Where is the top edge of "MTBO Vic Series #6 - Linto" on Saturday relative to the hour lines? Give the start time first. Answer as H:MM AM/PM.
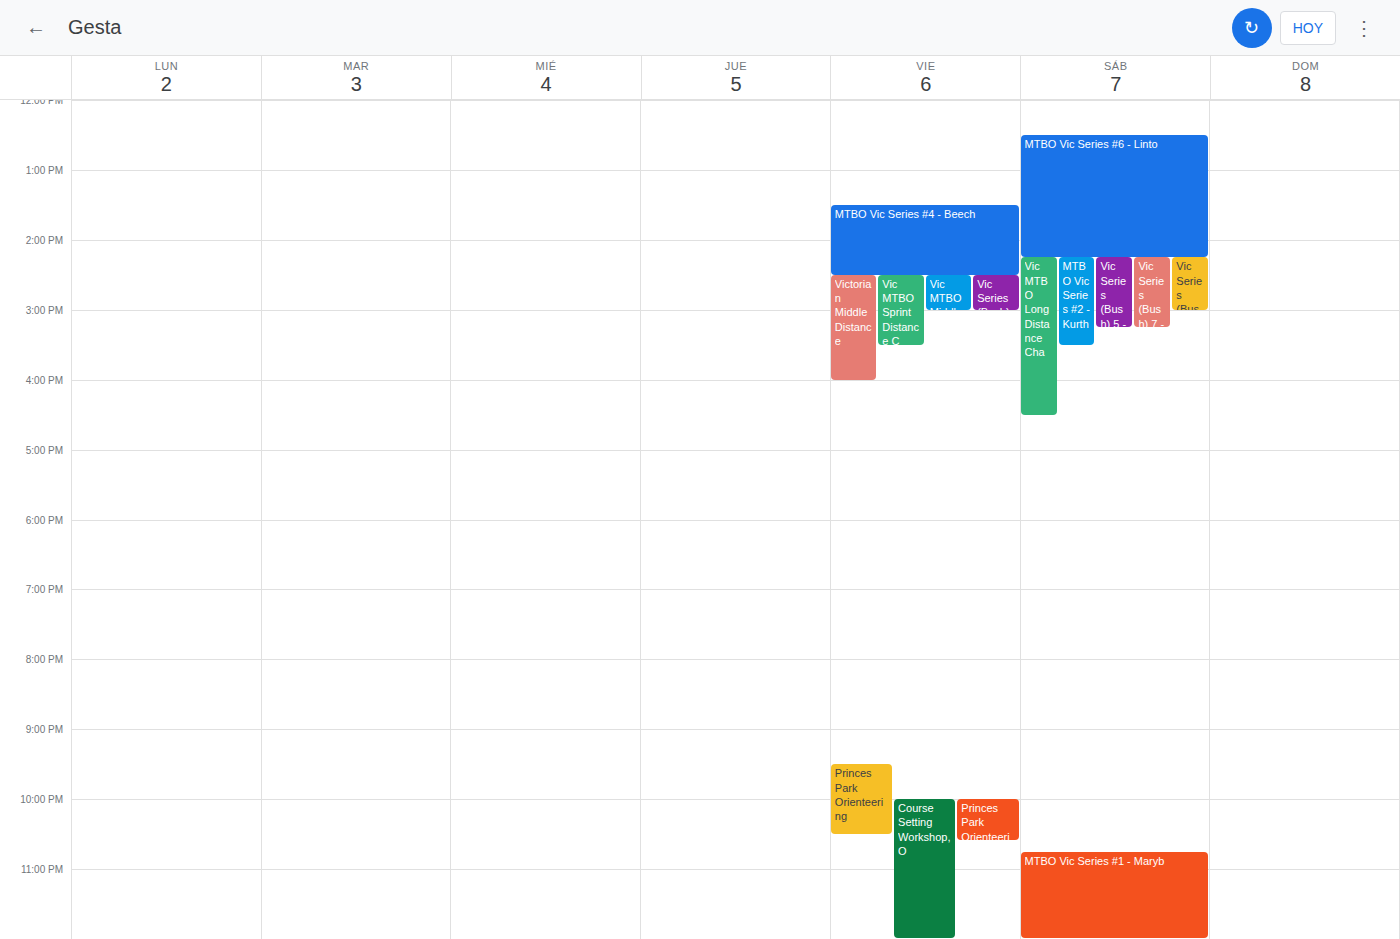
12:30 PM -- halfway between the 12 PM and 1 PM lines.